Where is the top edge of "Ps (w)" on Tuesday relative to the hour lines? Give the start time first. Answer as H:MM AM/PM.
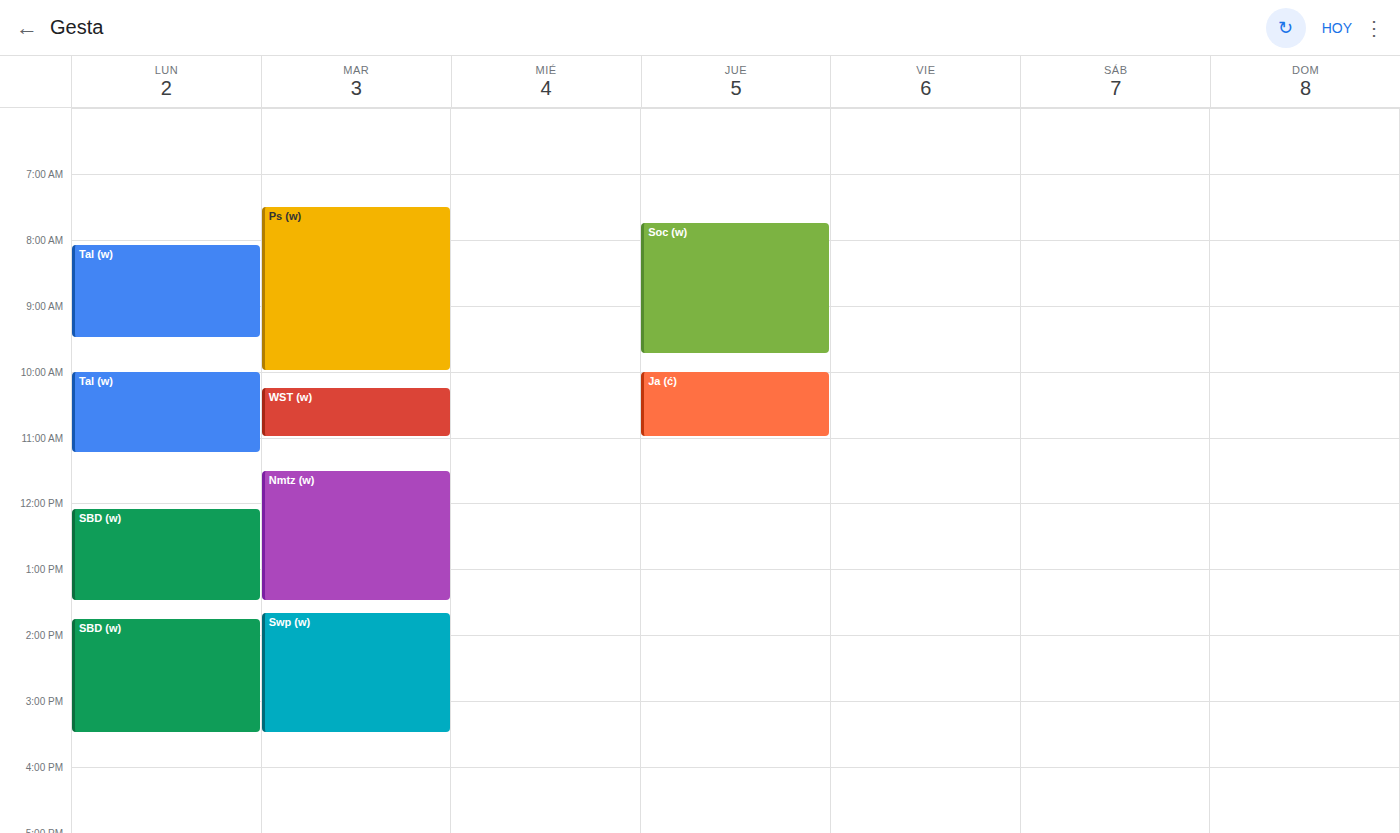
7:30 AM -- halfway between the 7 AM and 8 AM lines.